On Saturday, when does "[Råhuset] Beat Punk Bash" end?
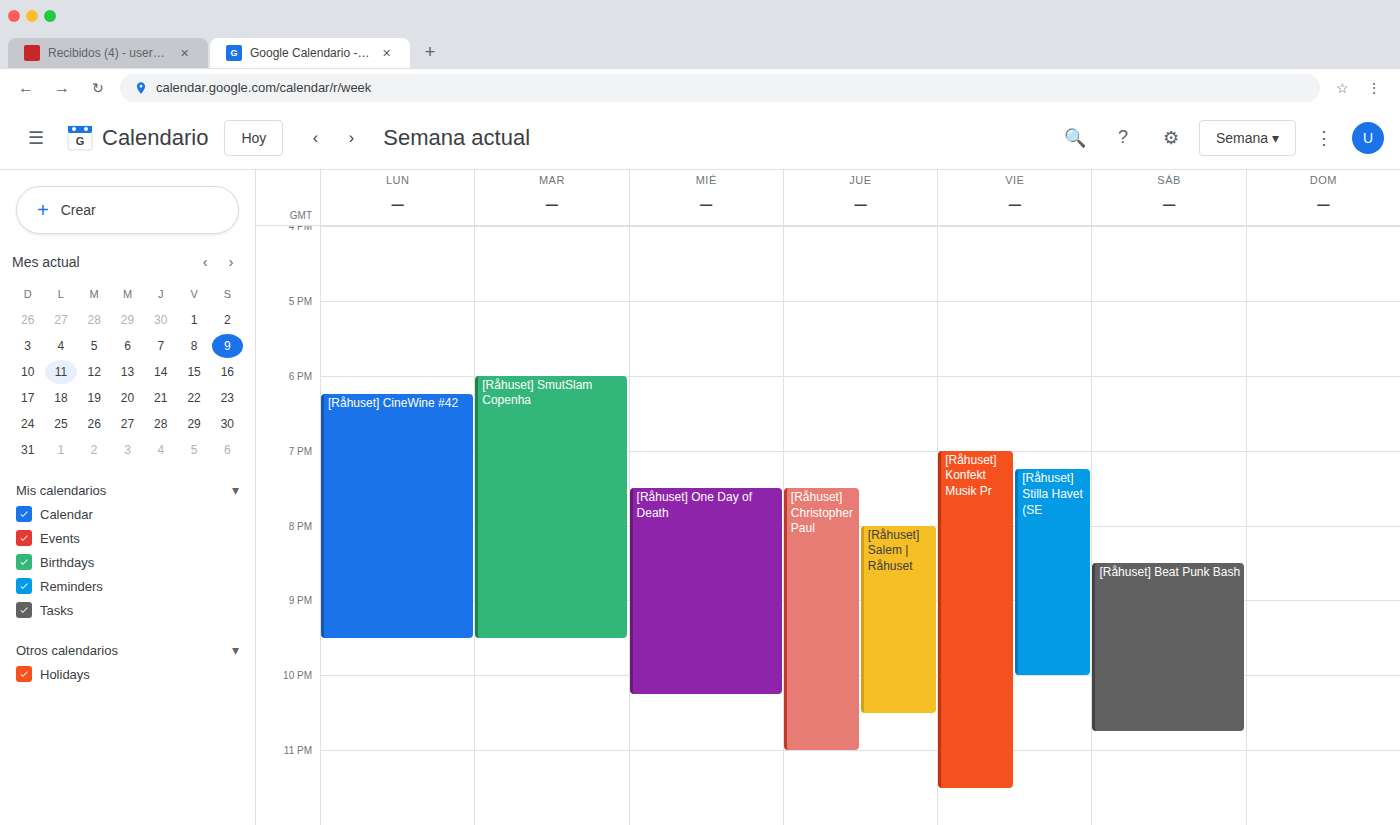
10:45 PM